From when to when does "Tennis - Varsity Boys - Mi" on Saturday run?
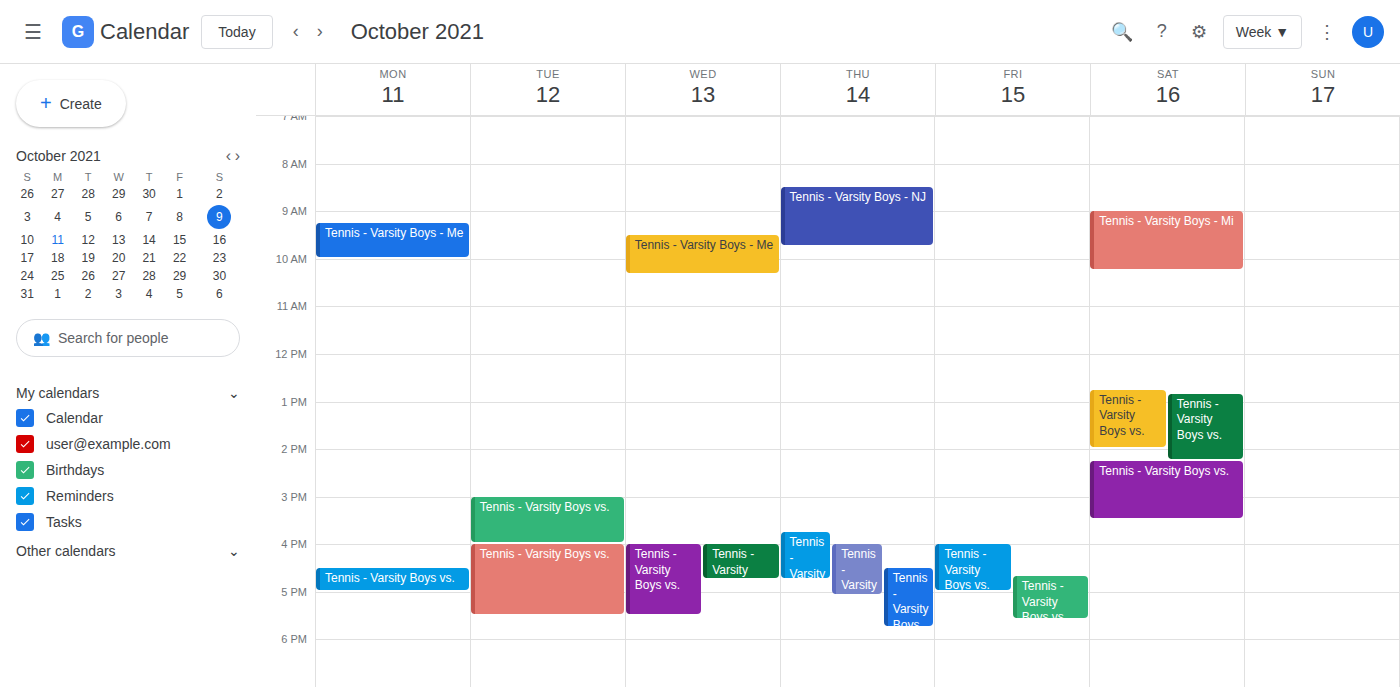
9:00 AM to 10:15 AM